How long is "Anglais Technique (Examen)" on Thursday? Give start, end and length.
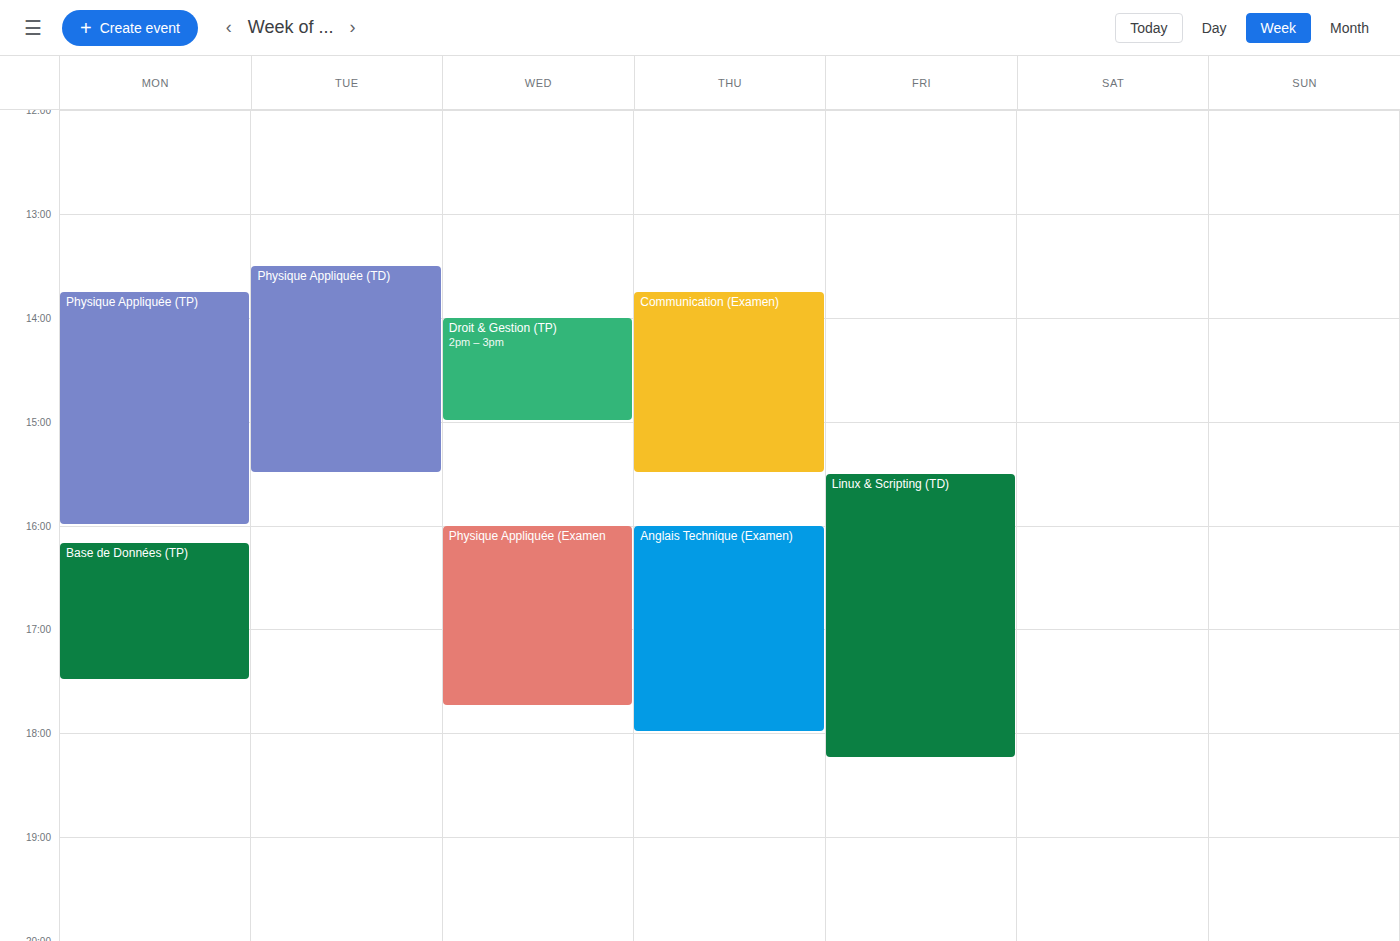
4:00 PM to 6:00 PM, 2 hours